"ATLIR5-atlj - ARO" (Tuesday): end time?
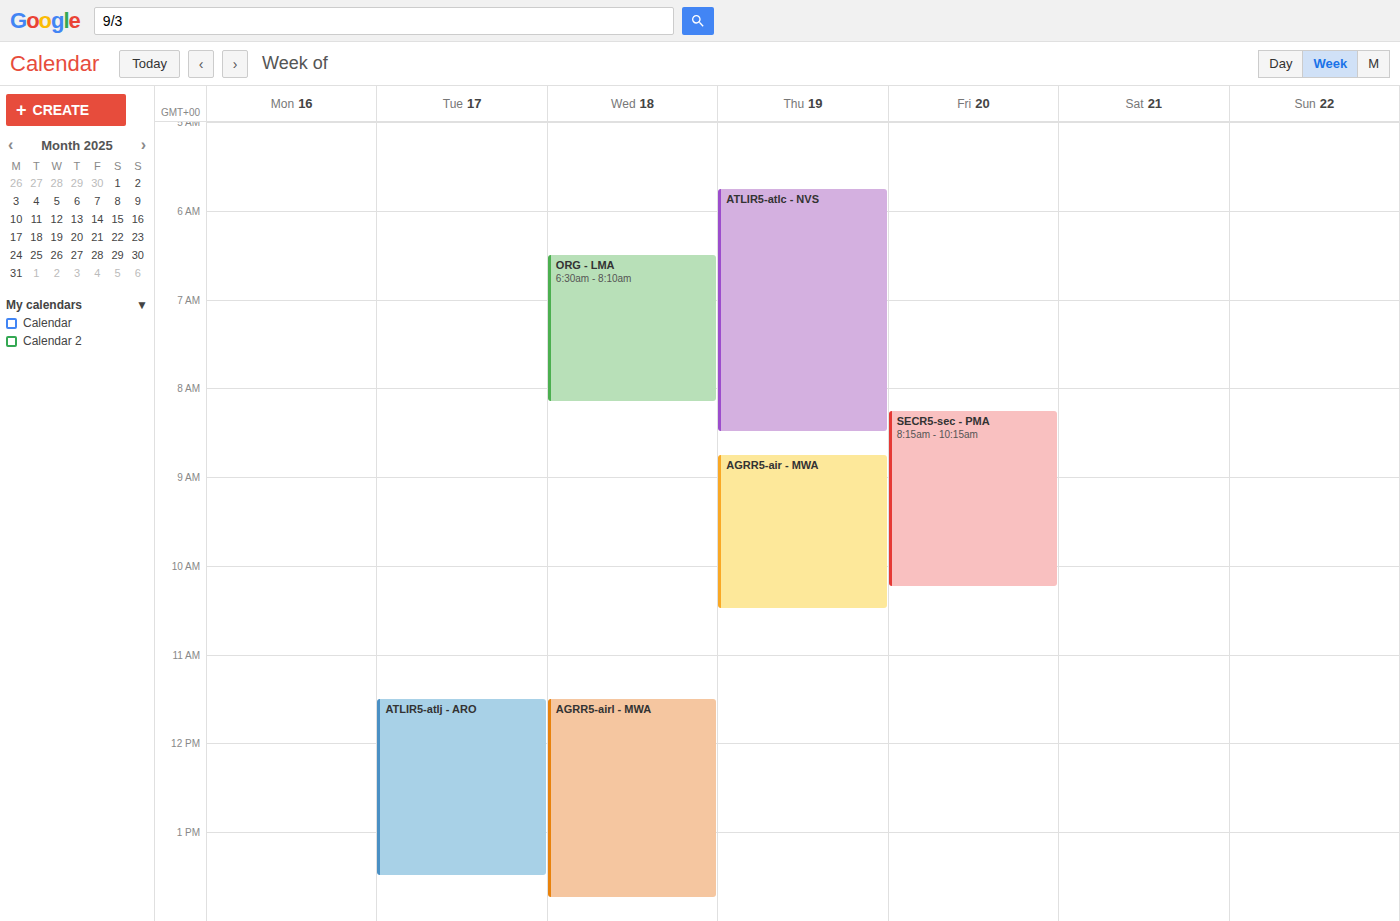
1:30 PM